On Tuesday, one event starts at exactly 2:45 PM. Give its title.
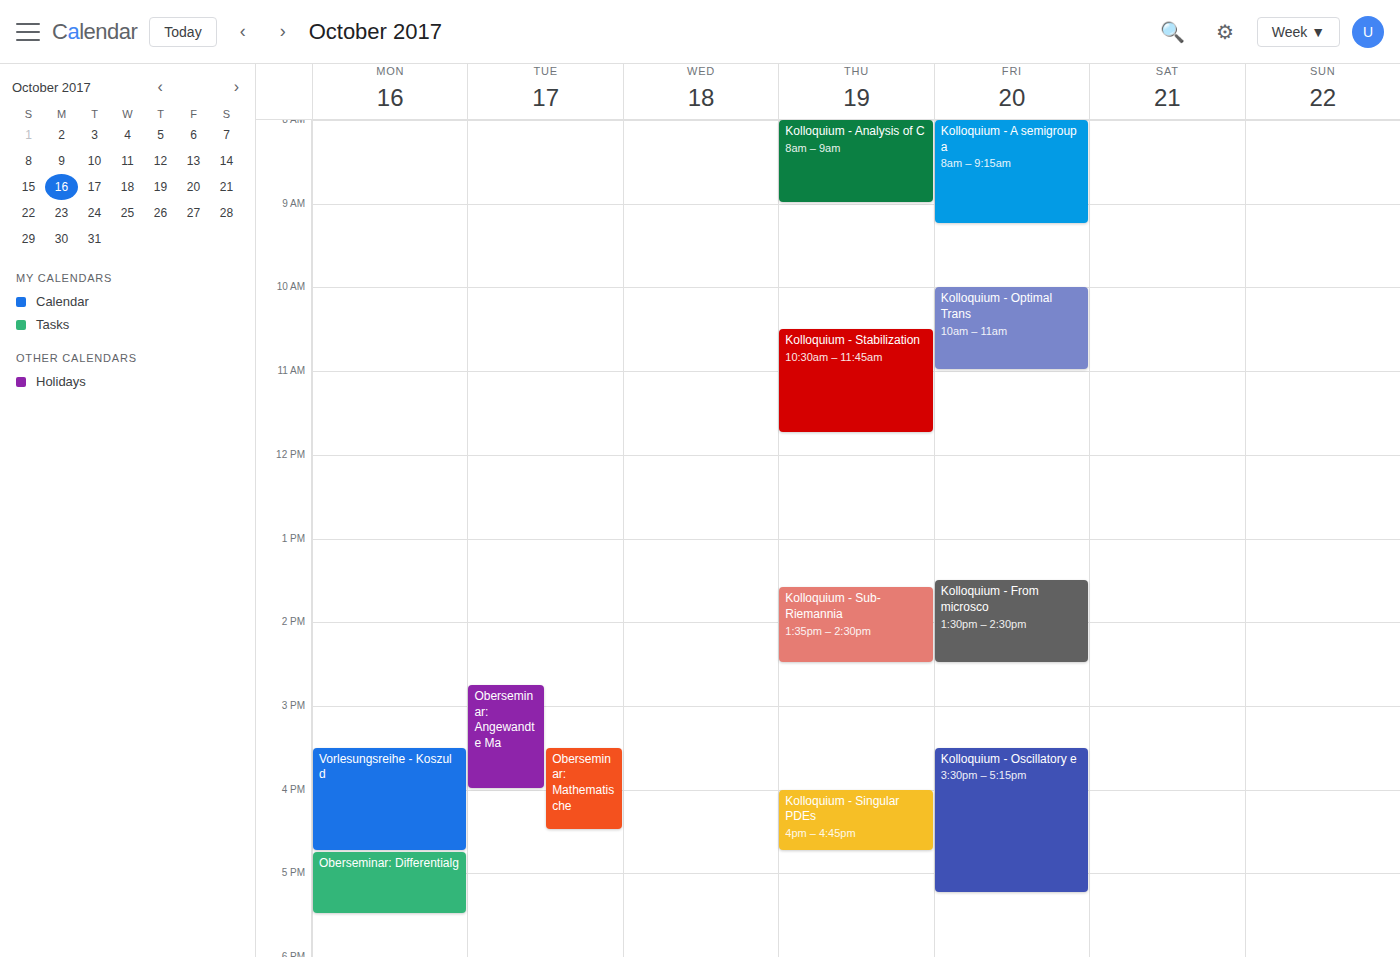
"Oberseminar: Angewandte Ma"